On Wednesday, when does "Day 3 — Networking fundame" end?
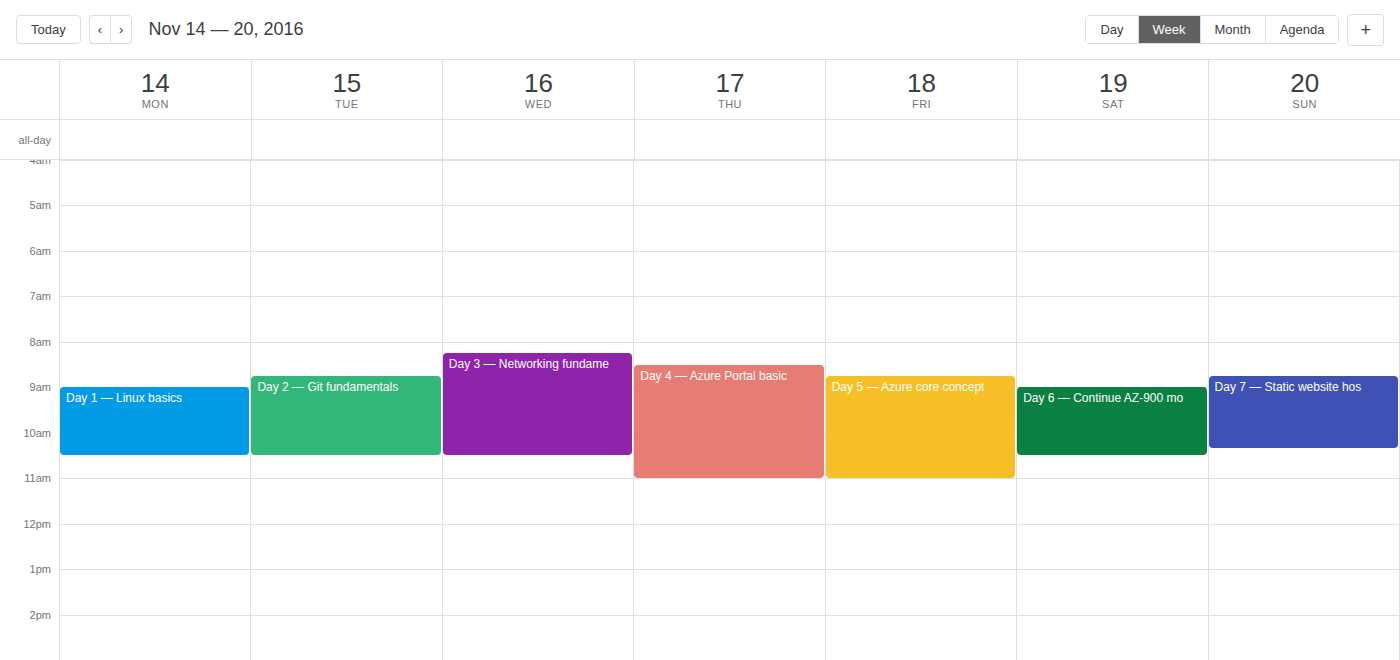
10:30 AM